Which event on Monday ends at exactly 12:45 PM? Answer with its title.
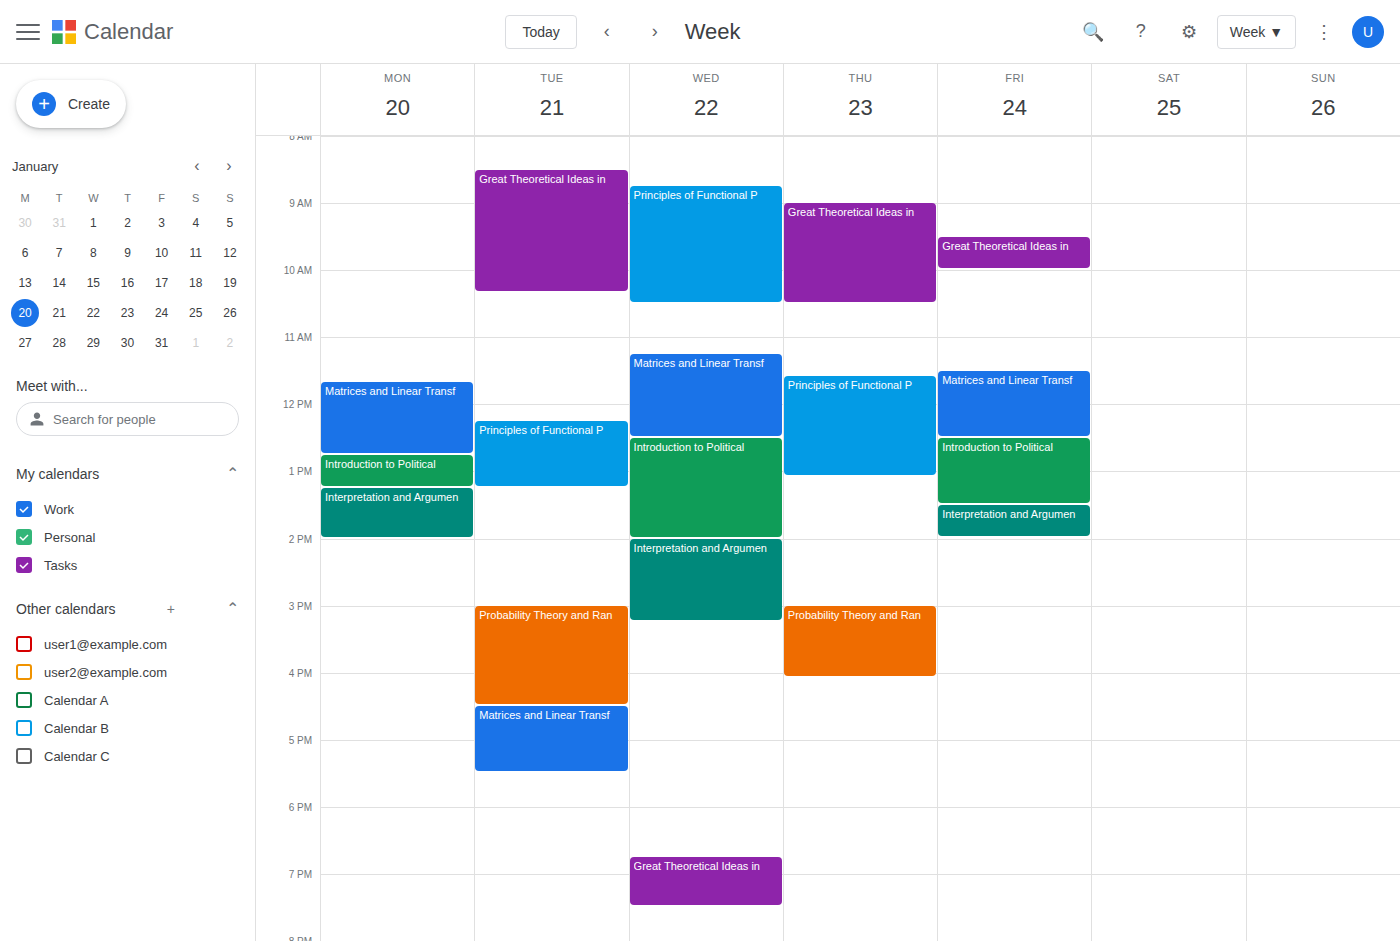
"Matrices and Linear Transf"